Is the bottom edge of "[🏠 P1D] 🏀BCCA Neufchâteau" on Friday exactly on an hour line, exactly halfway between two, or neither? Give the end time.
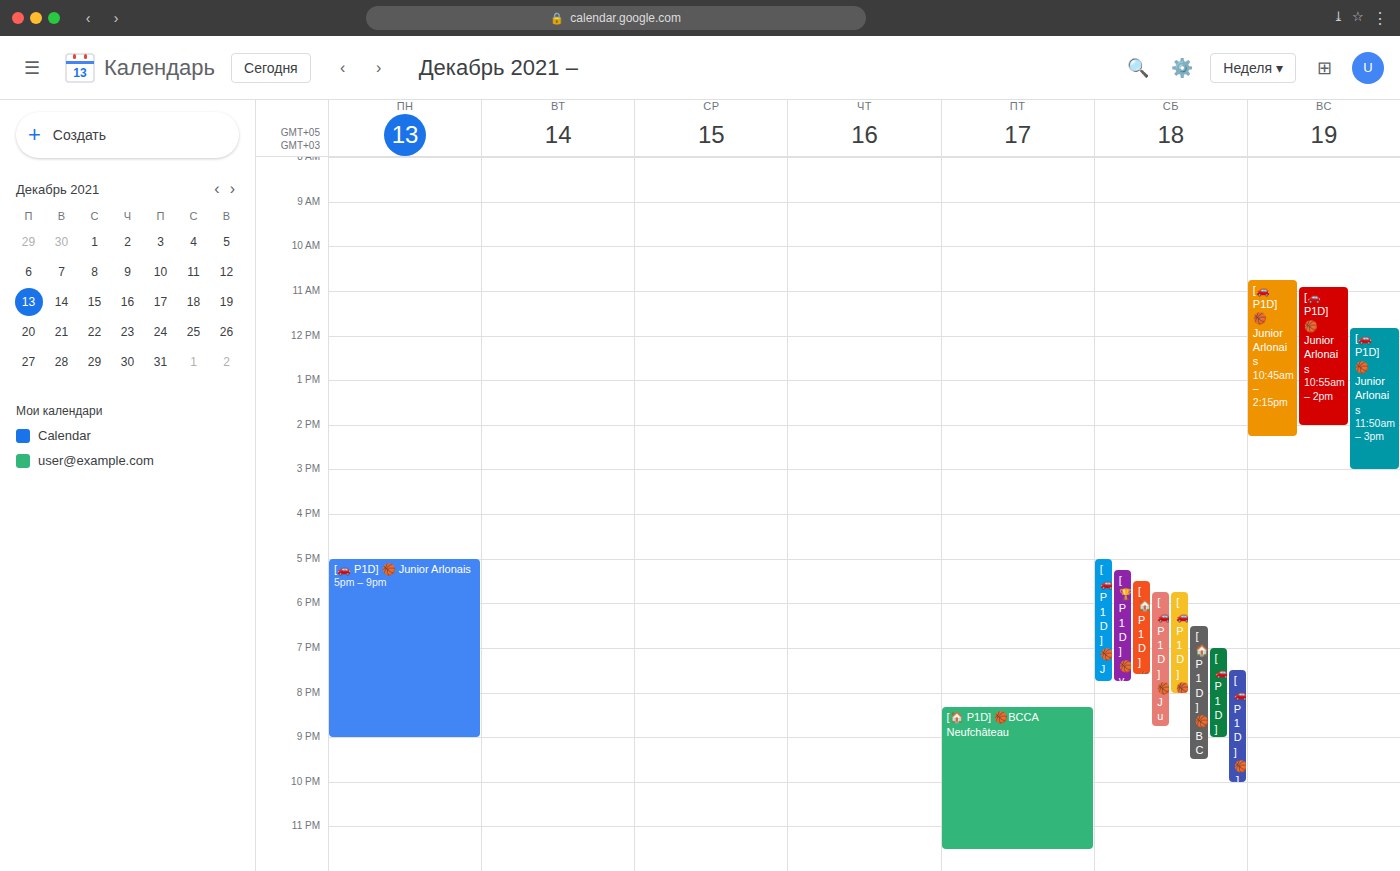
23:30 -- halfway between the 23:00 and 24:00 lines.